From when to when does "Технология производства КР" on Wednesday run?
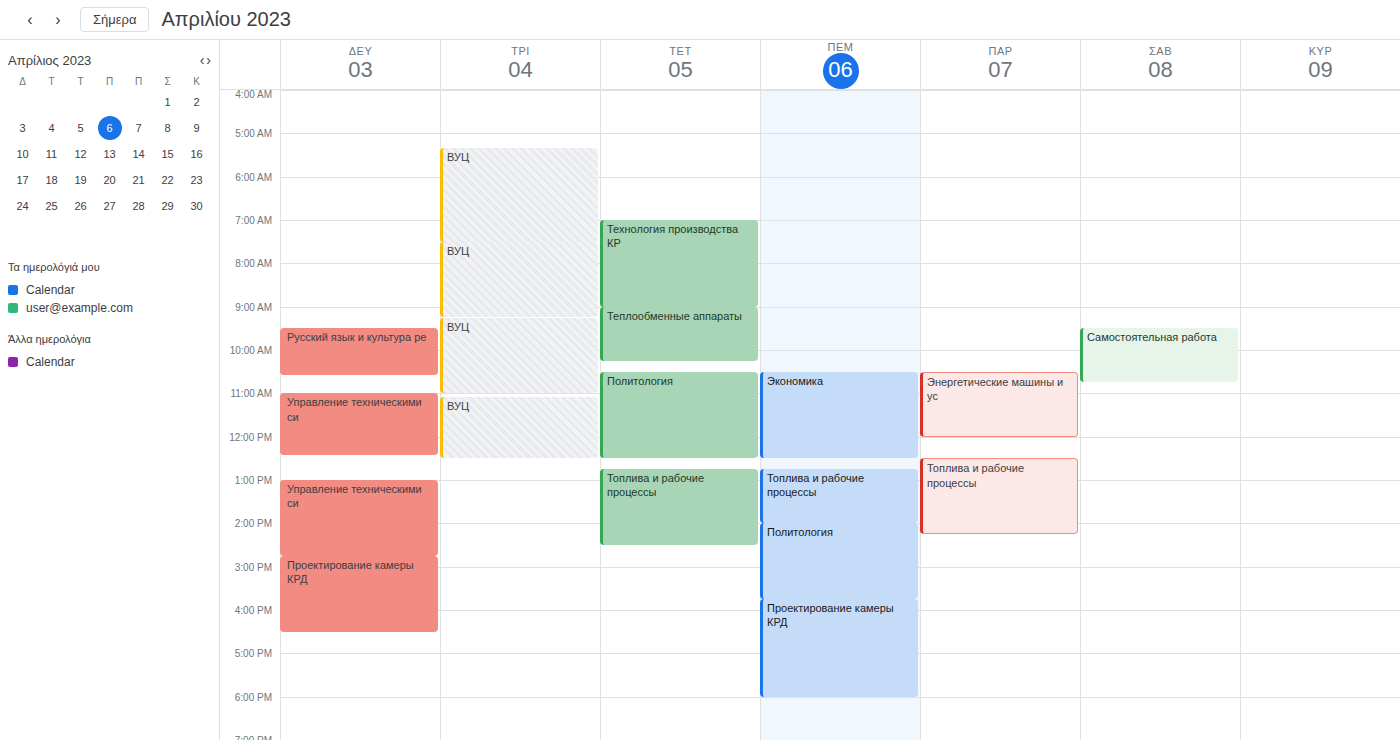
07:00 to 09:00